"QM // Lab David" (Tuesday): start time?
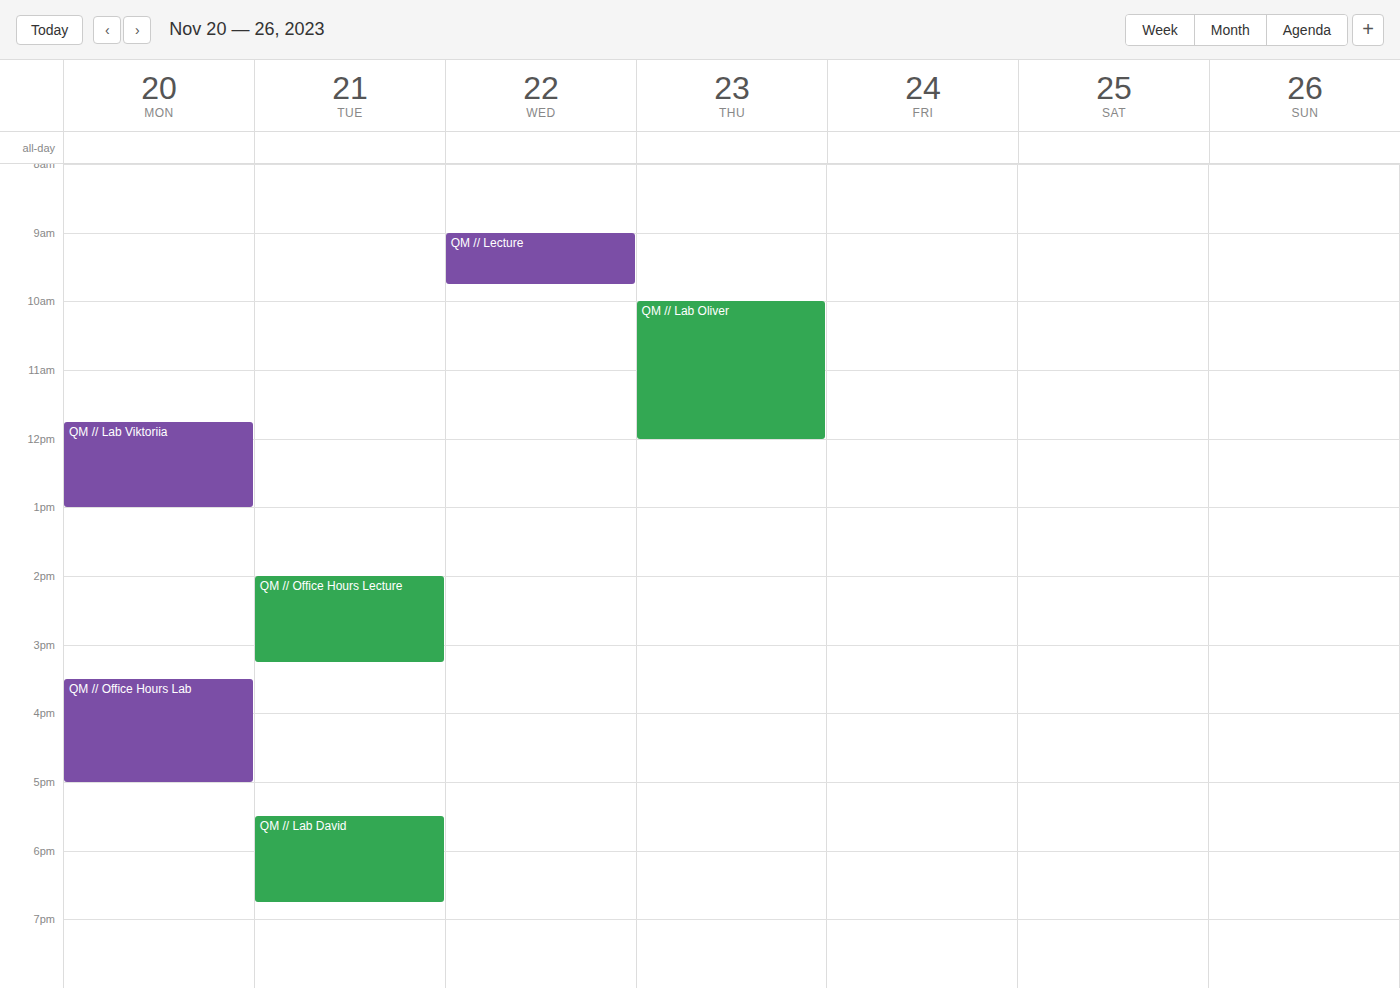
5:30 PM